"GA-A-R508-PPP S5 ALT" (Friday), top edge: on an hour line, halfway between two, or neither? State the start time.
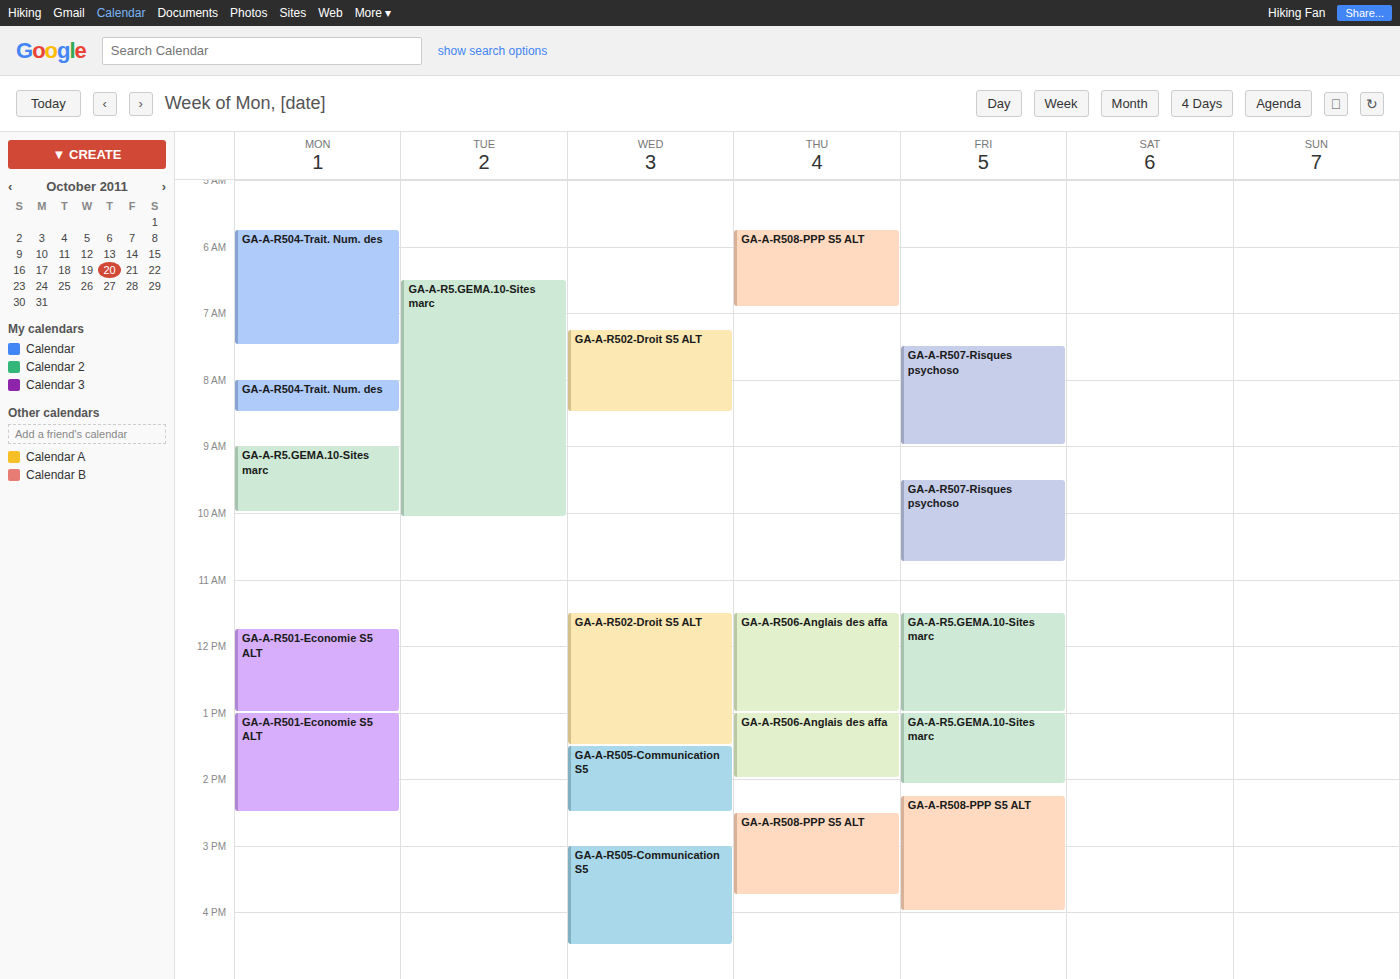
2:15 PM -- neither: a quarter of the way from the 2 PM line to the 3 PM line.